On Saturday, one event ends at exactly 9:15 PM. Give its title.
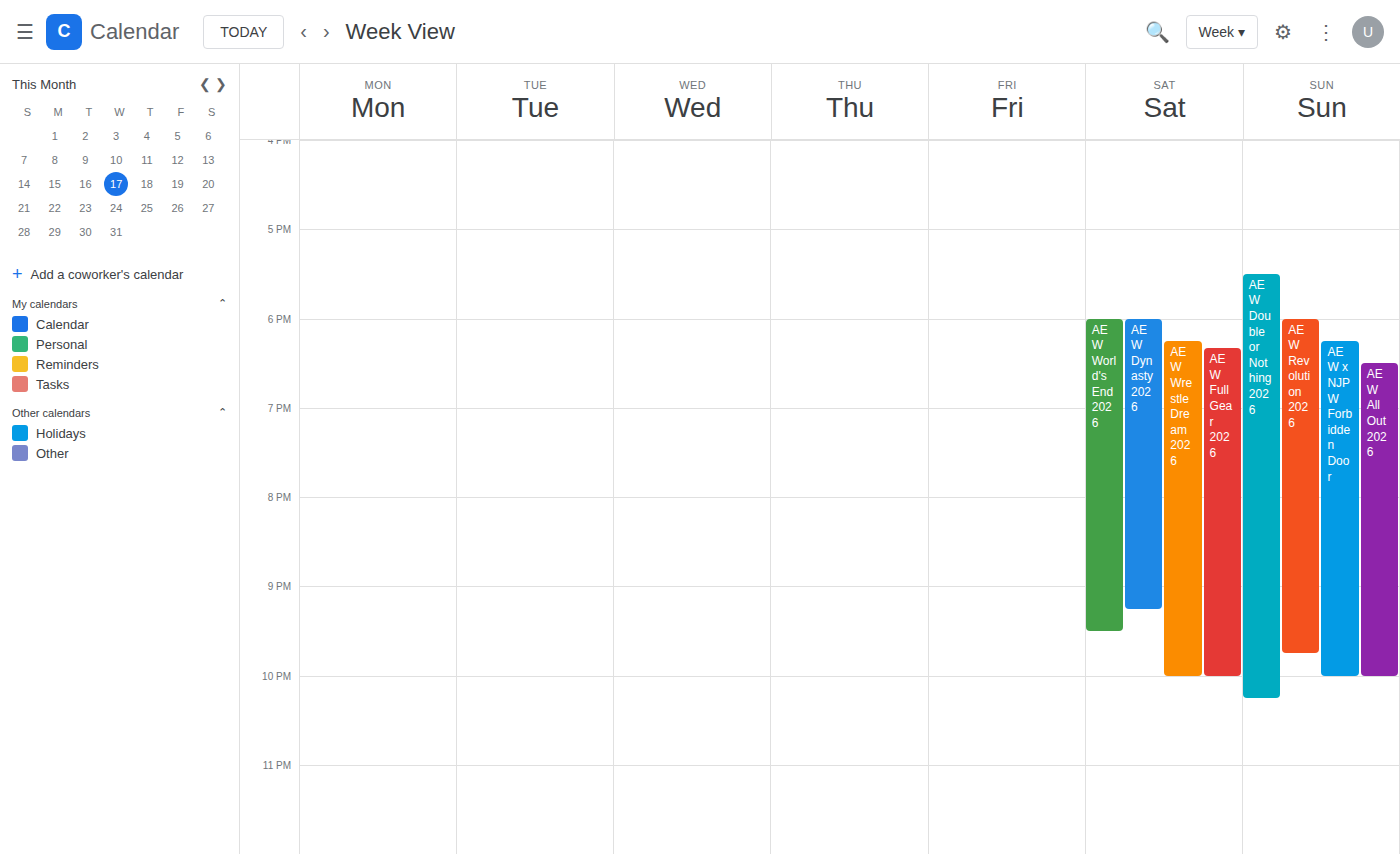
"AEW Dynasty 2026"